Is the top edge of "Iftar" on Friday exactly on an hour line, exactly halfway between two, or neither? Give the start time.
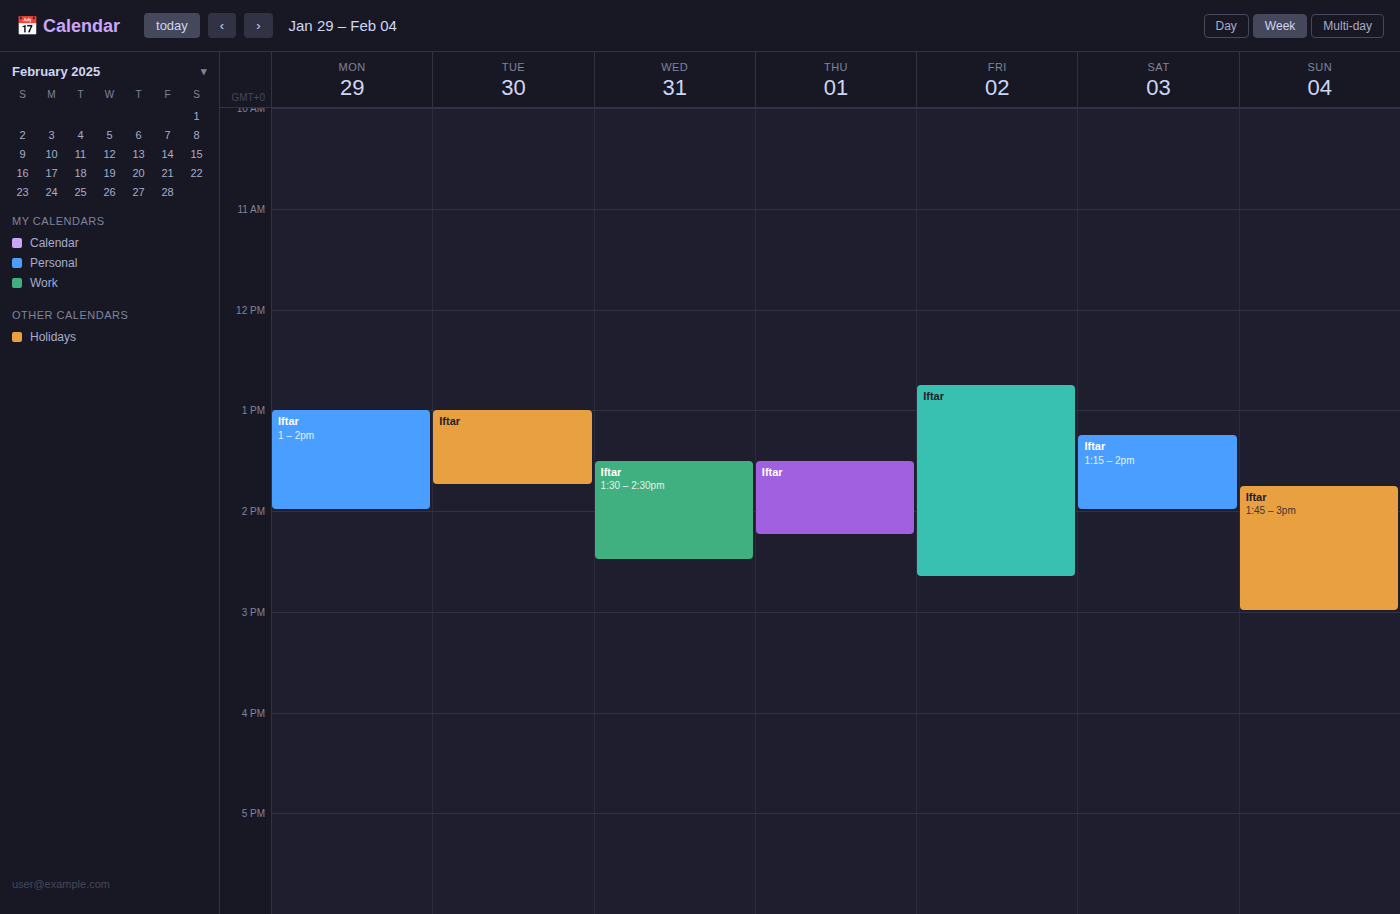
12:45 PM -- neither: three quarters of the way from the 12 PM line to the 1 PM line.